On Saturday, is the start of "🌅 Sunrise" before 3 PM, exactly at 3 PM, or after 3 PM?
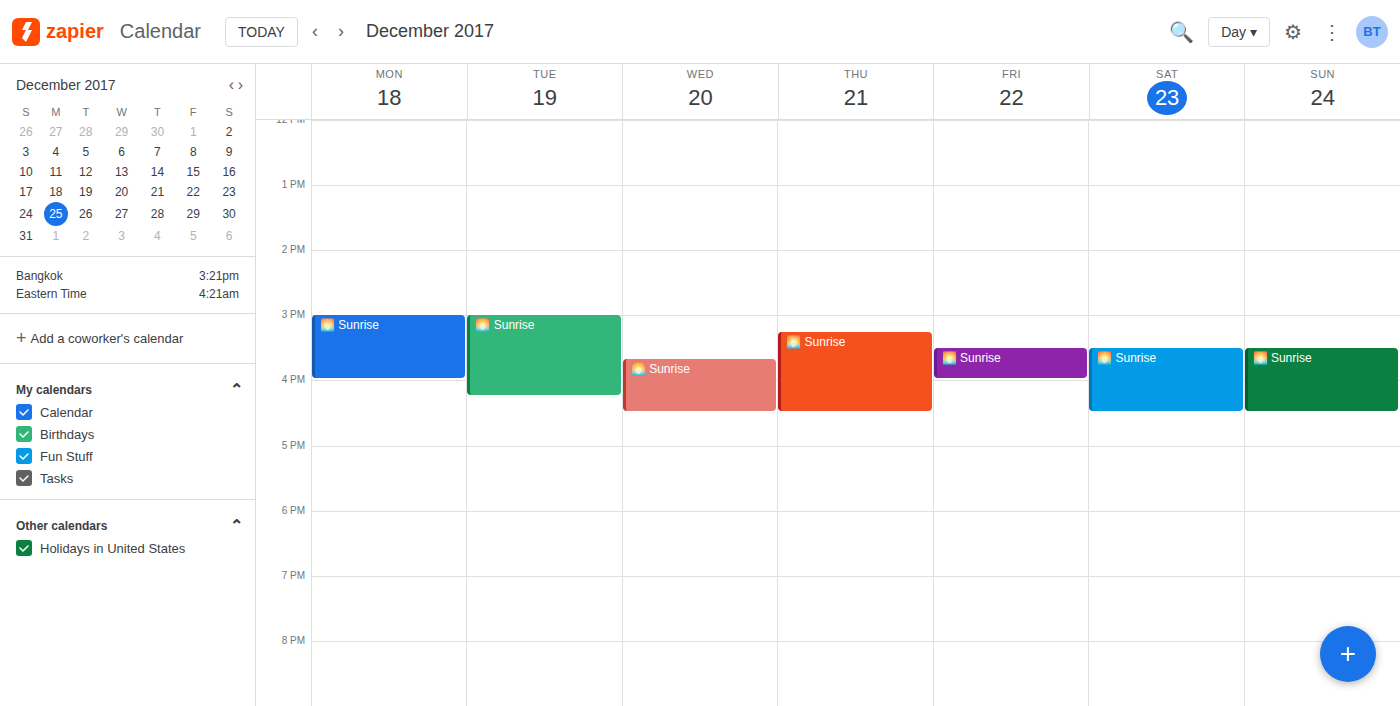
3:30 PM -- after 3 PM, 30 minutes below the 3 PM line.